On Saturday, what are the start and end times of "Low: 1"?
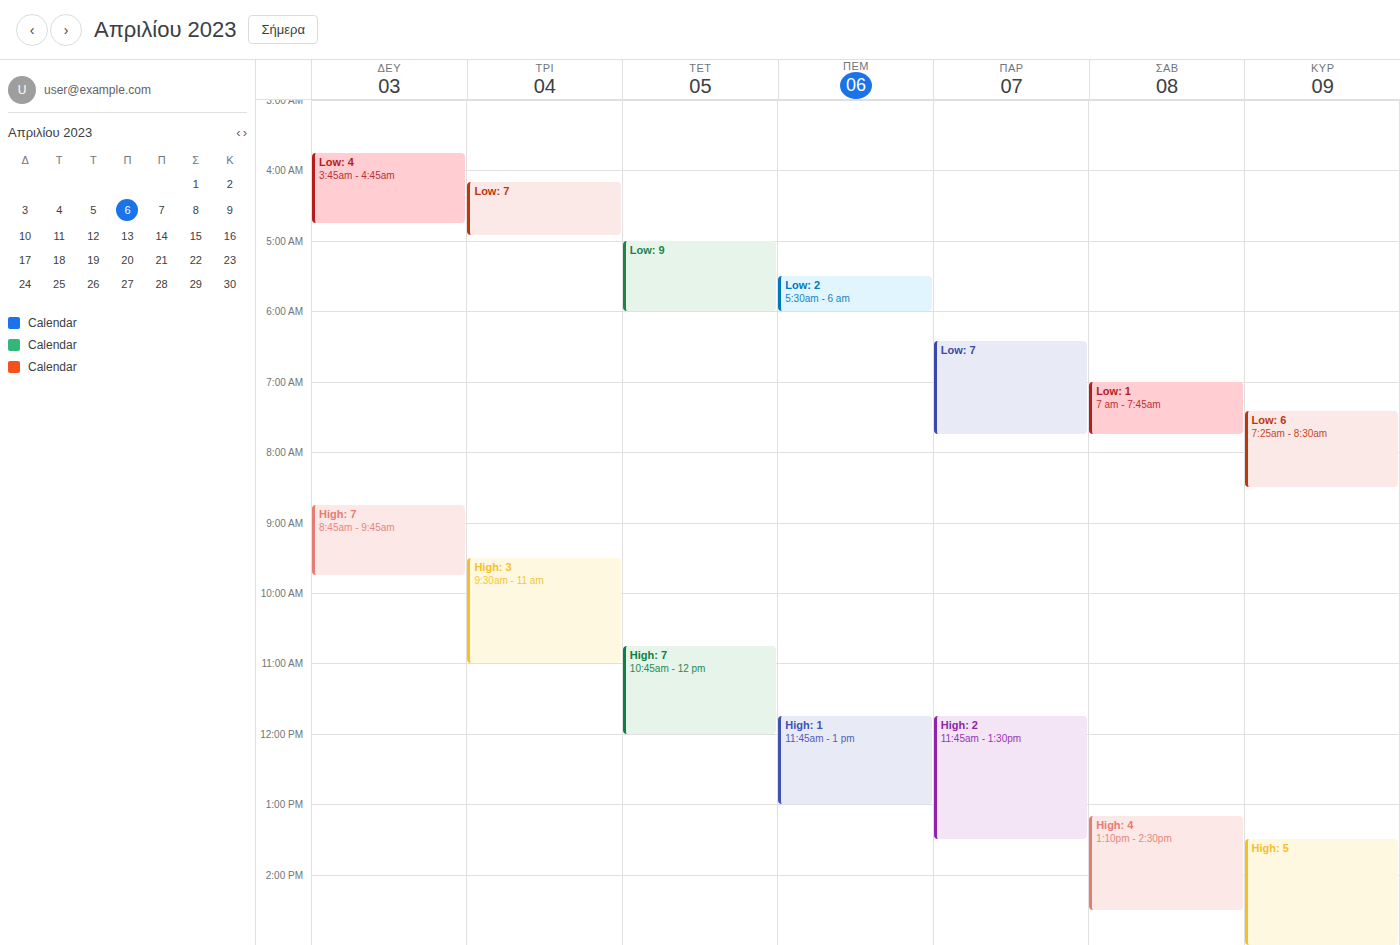
7:00 AM to 7:45 AM